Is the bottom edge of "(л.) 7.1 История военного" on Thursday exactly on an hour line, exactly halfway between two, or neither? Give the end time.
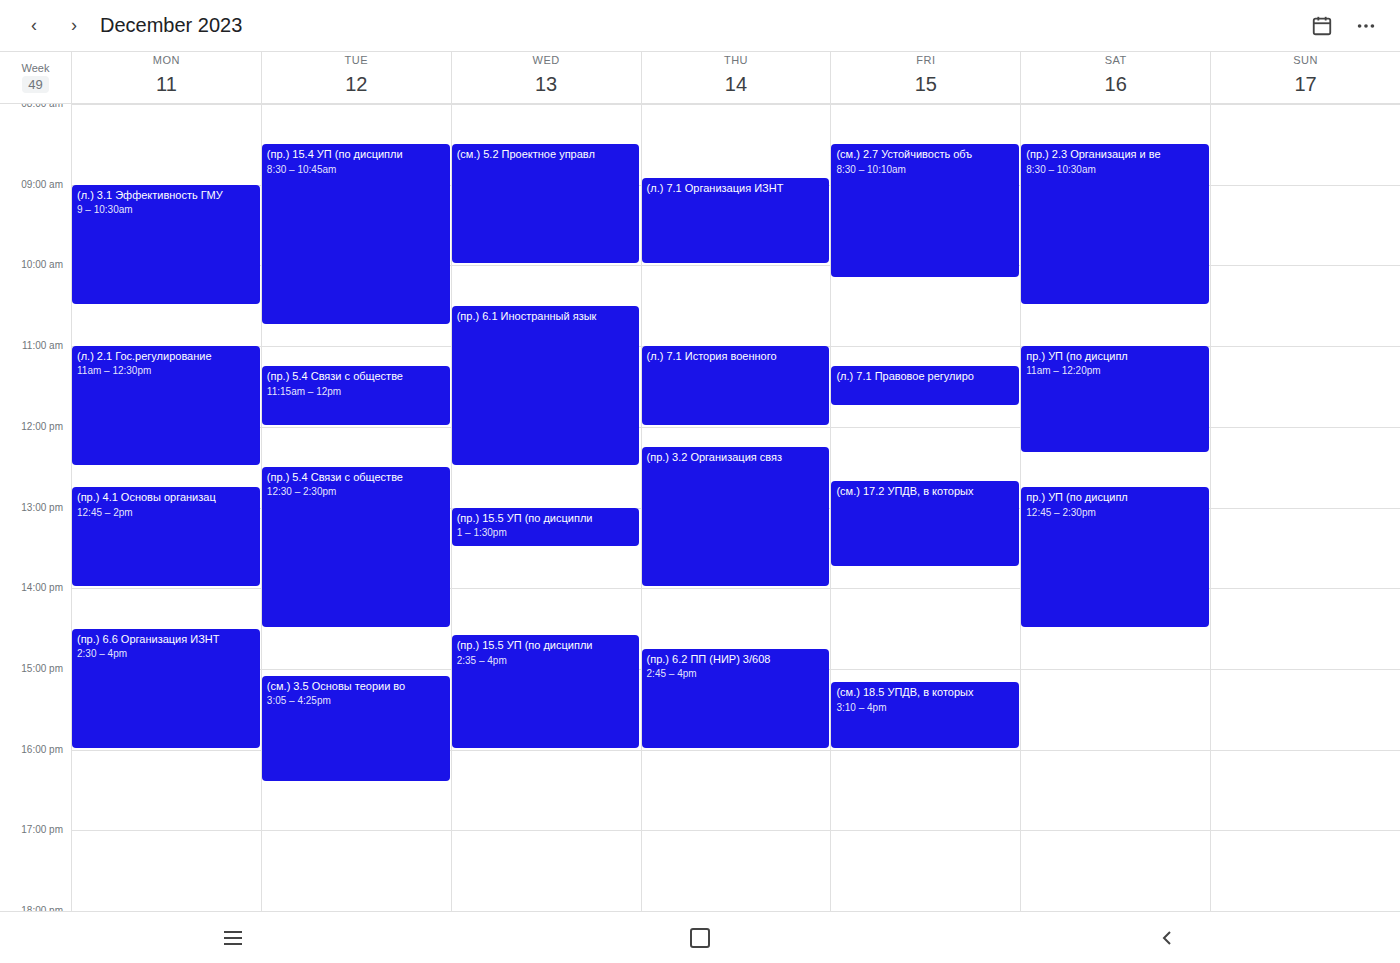
12:00 PM -- exactly on the 12 PM line.